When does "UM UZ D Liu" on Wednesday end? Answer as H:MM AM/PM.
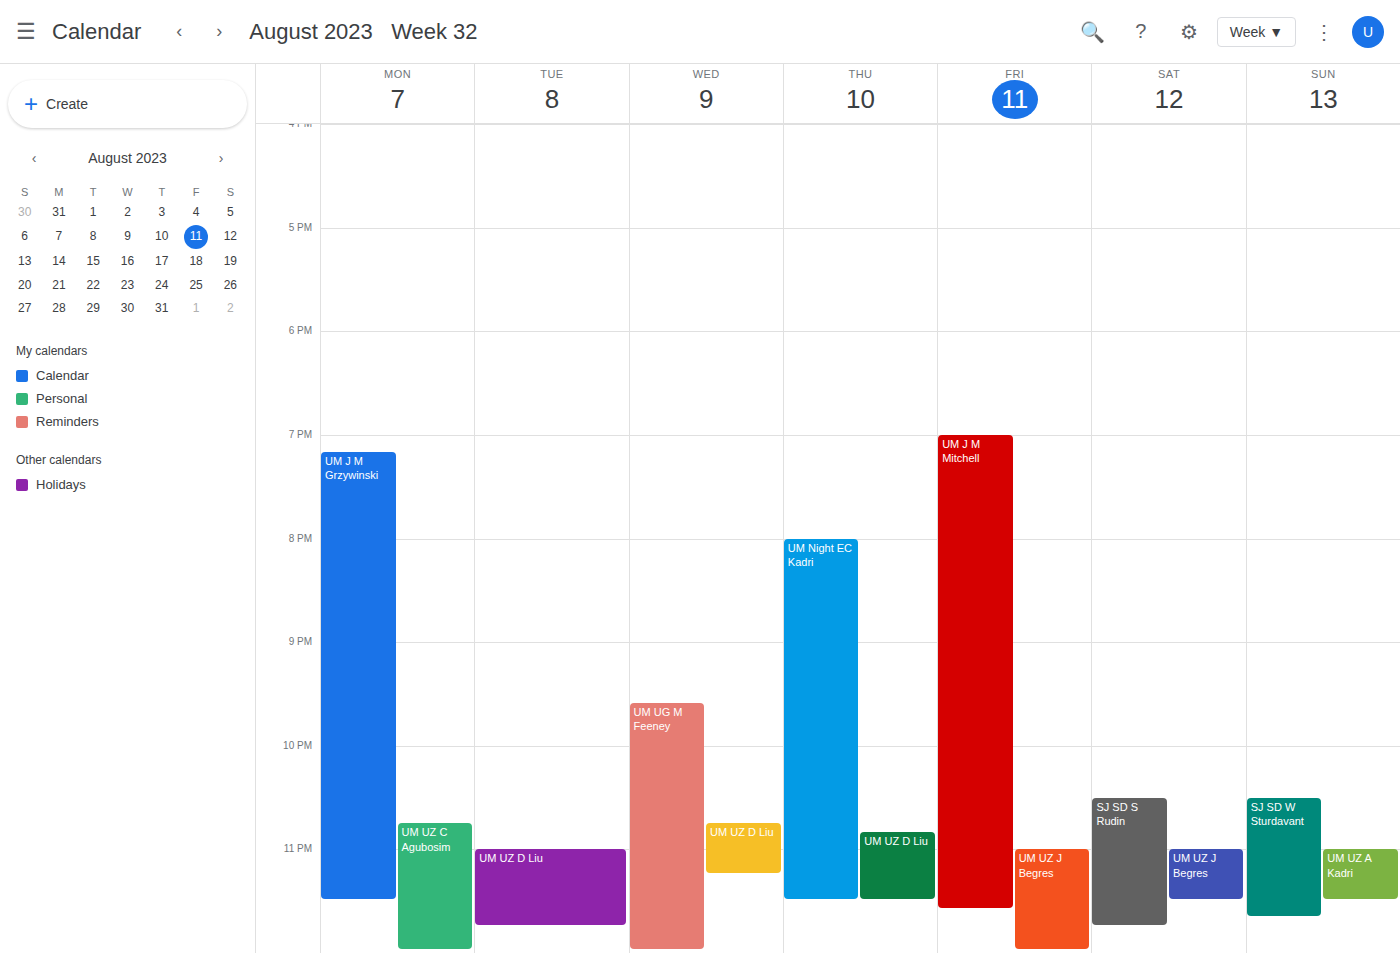
11:15 PM